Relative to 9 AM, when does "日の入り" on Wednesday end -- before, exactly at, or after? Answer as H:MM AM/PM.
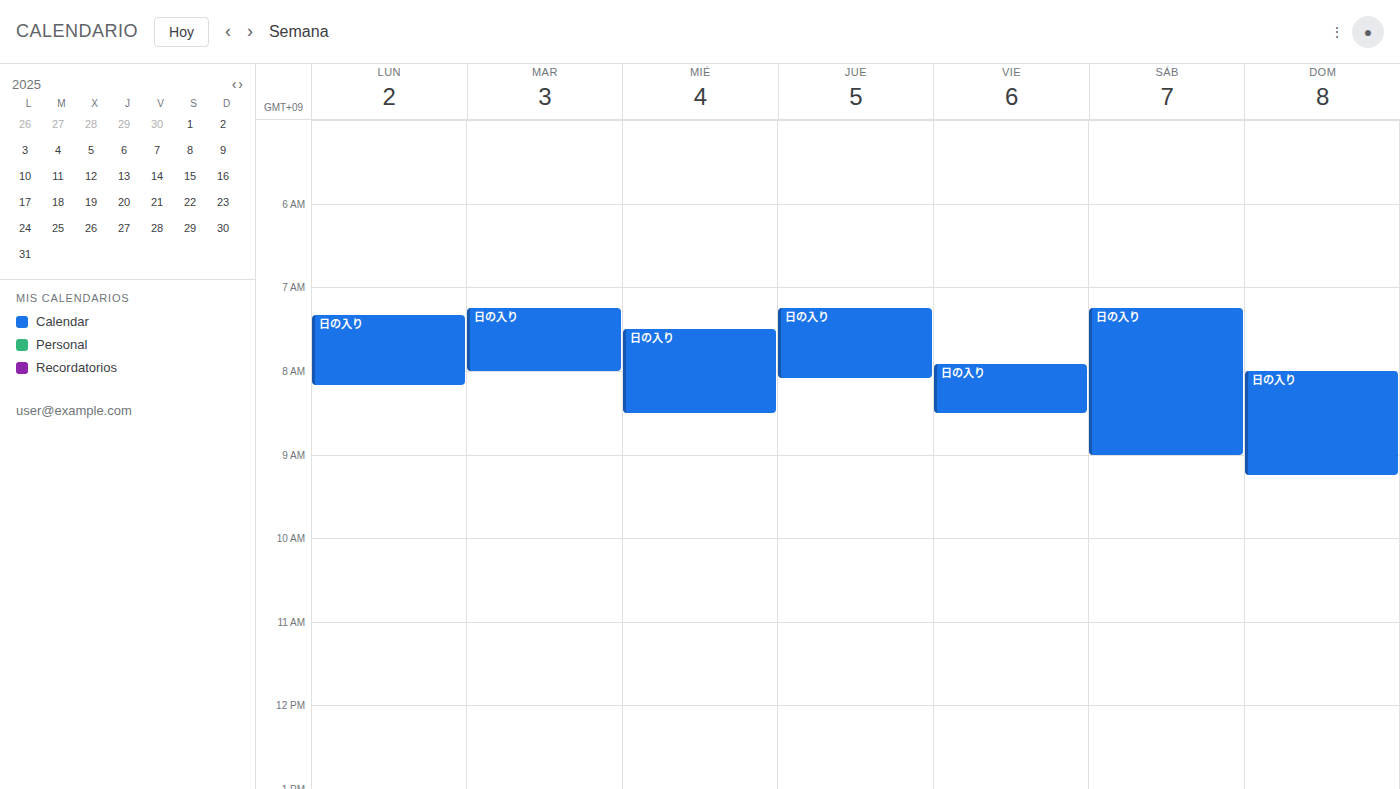
8:30 AM -- before 9 AM, 30 minutes above the 9 AM line.